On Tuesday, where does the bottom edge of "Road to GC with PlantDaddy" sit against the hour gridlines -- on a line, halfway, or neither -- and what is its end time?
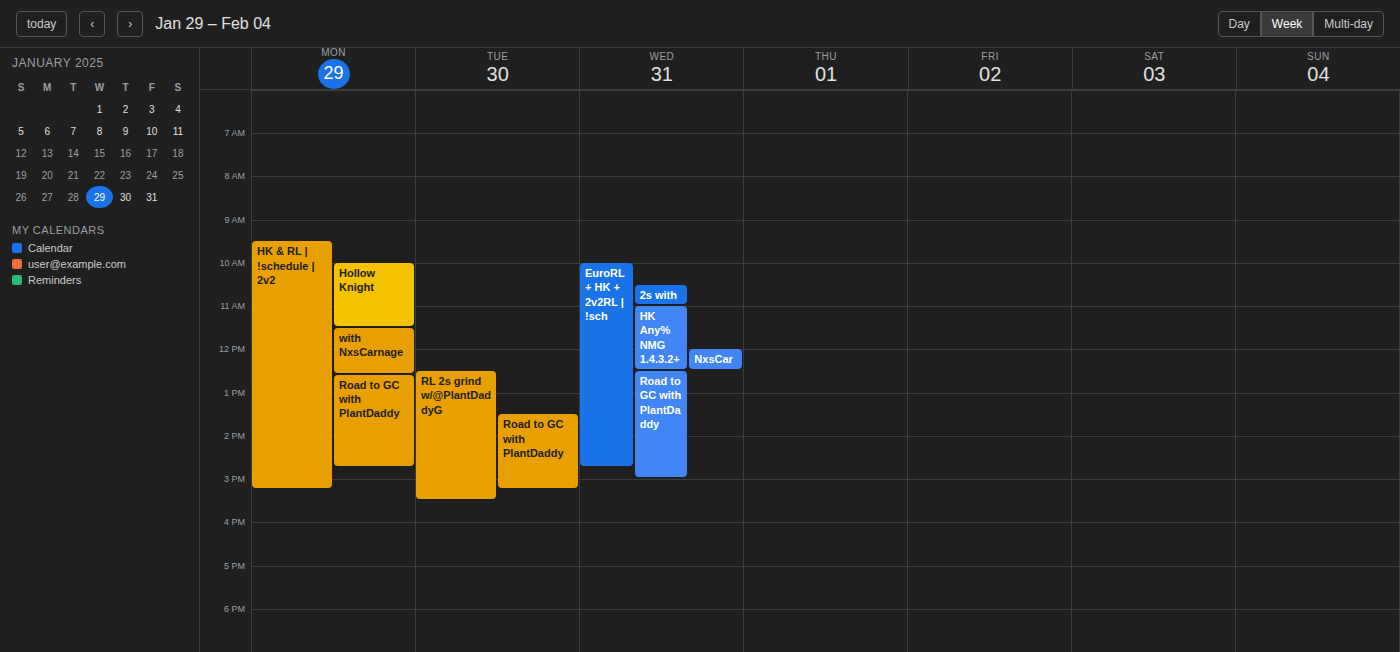
3:15 PM -- neither: a quarter of the way from the 3 PM line to the 4 PM line.